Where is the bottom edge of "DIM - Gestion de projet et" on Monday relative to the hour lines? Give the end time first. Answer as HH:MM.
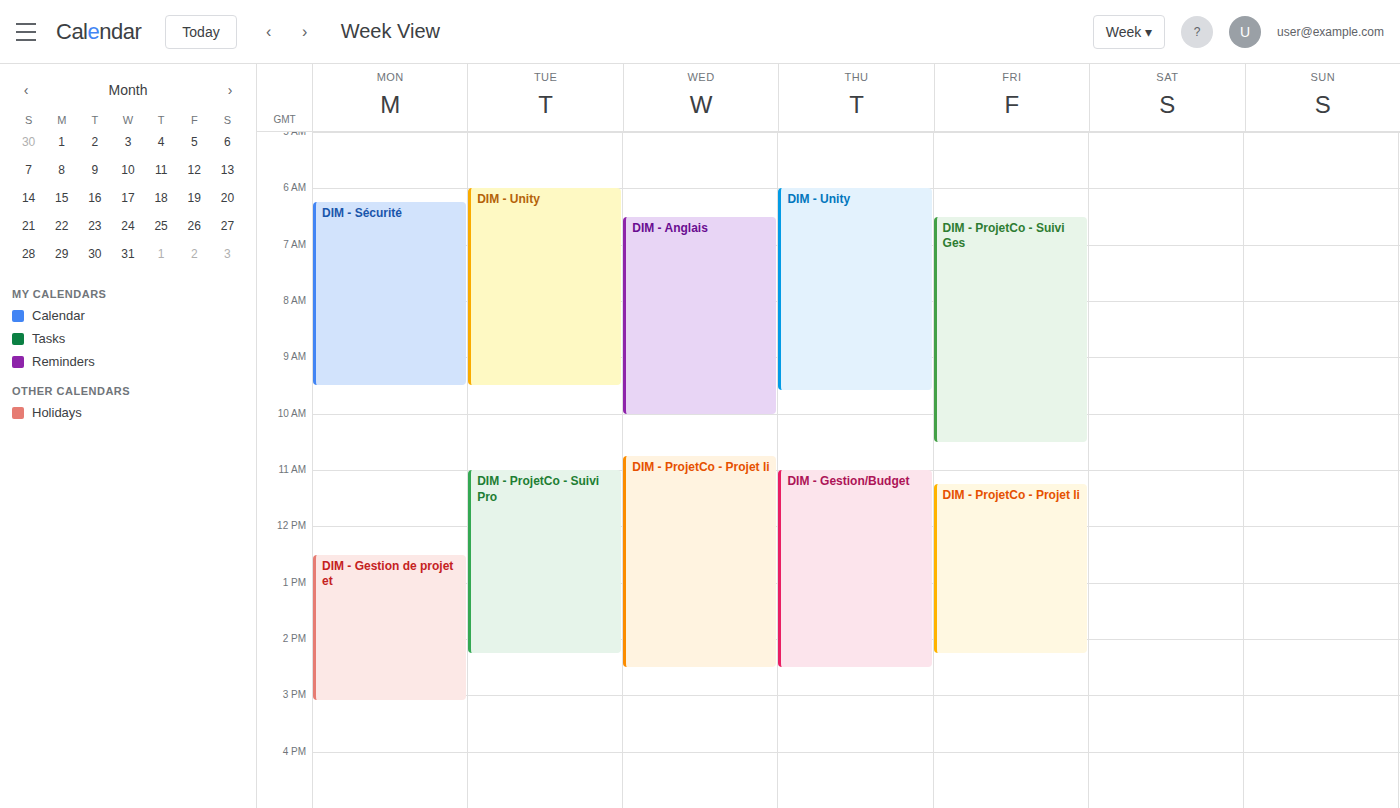
15:05 -- neither: 5 minutes below the 15:00 line and 55 minutes above the 16:00 line.